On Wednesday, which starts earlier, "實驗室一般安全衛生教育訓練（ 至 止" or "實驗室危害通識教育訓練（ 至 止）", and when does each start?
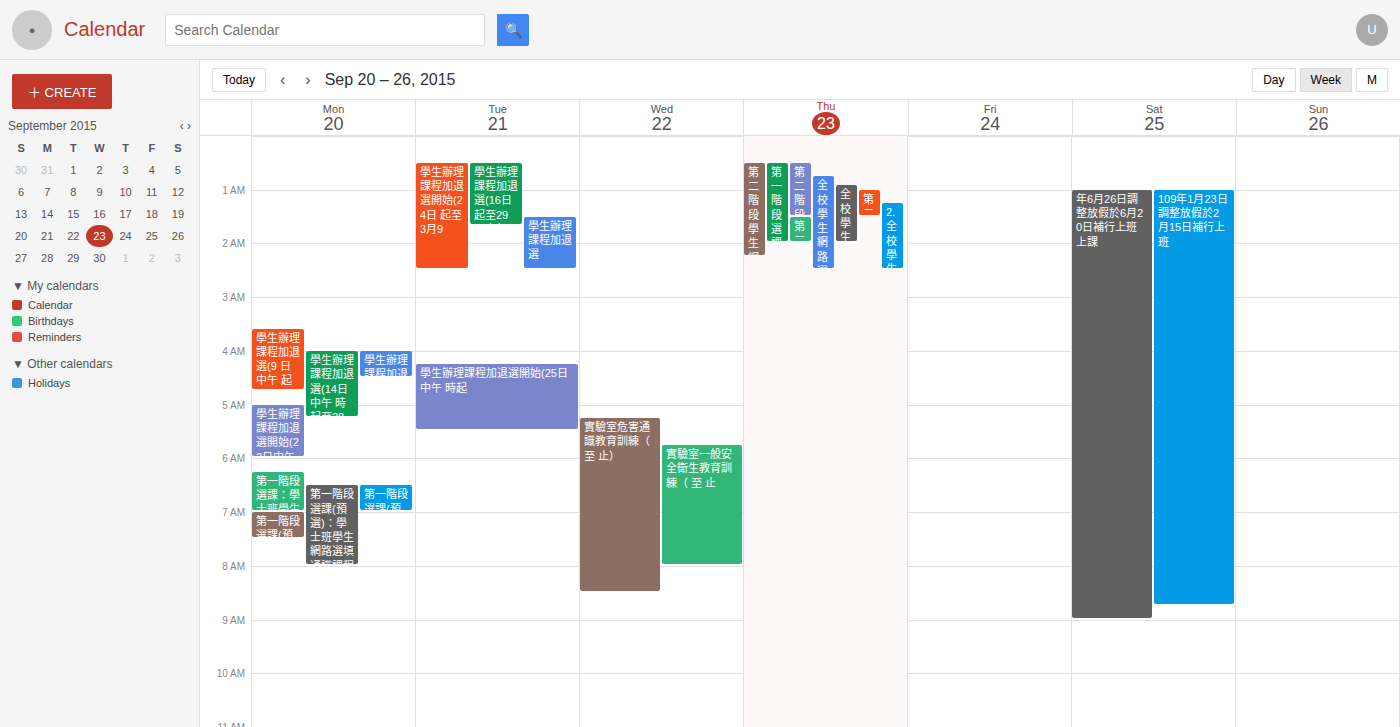
"實驗室危害通識教育訓練（ 至 止）" 5:15 AM; "實驗室一般安全衛生教育訓練（ 至 止" 5:45 AM.